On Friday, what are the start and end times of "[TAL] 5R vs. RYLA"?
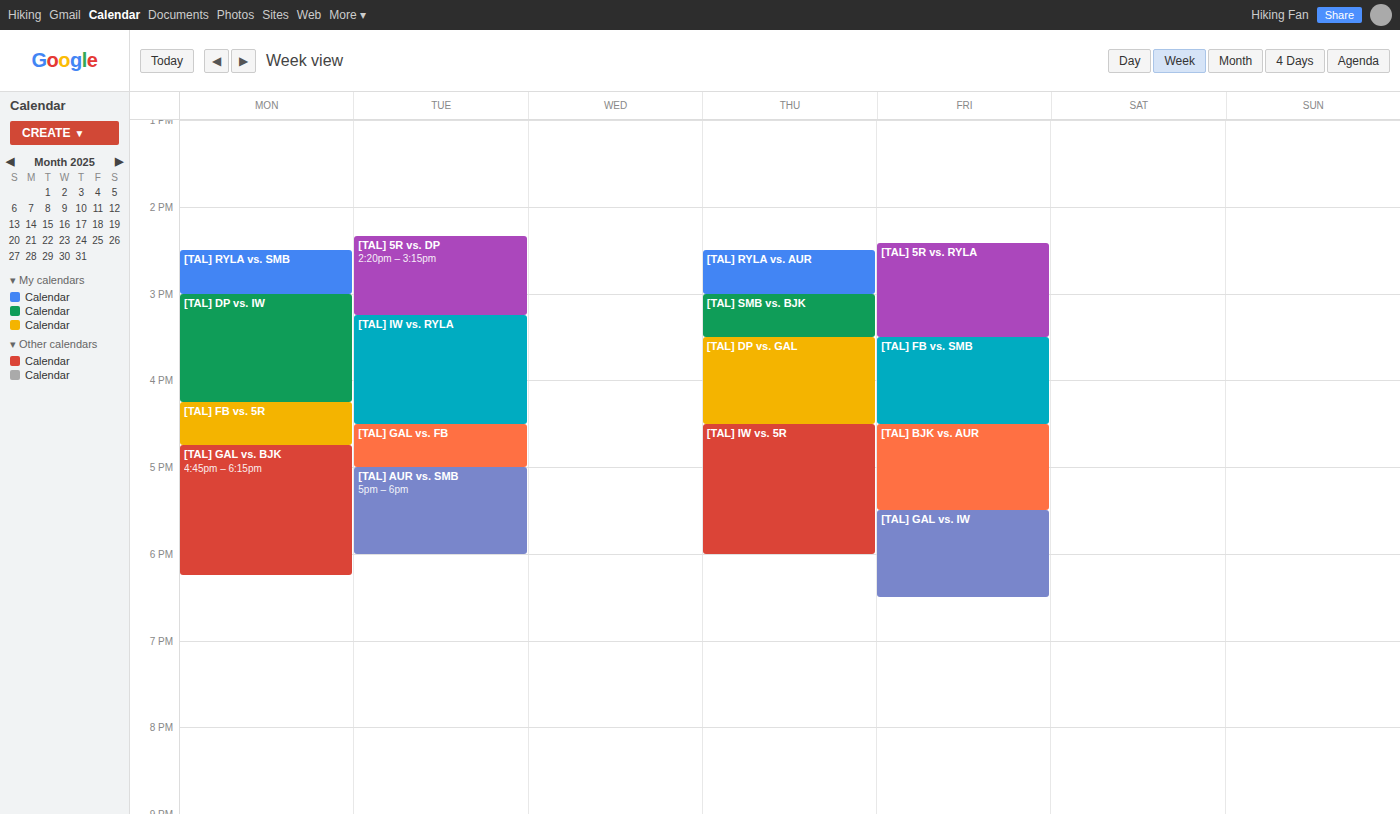
2:25 PM to 3:30 PM